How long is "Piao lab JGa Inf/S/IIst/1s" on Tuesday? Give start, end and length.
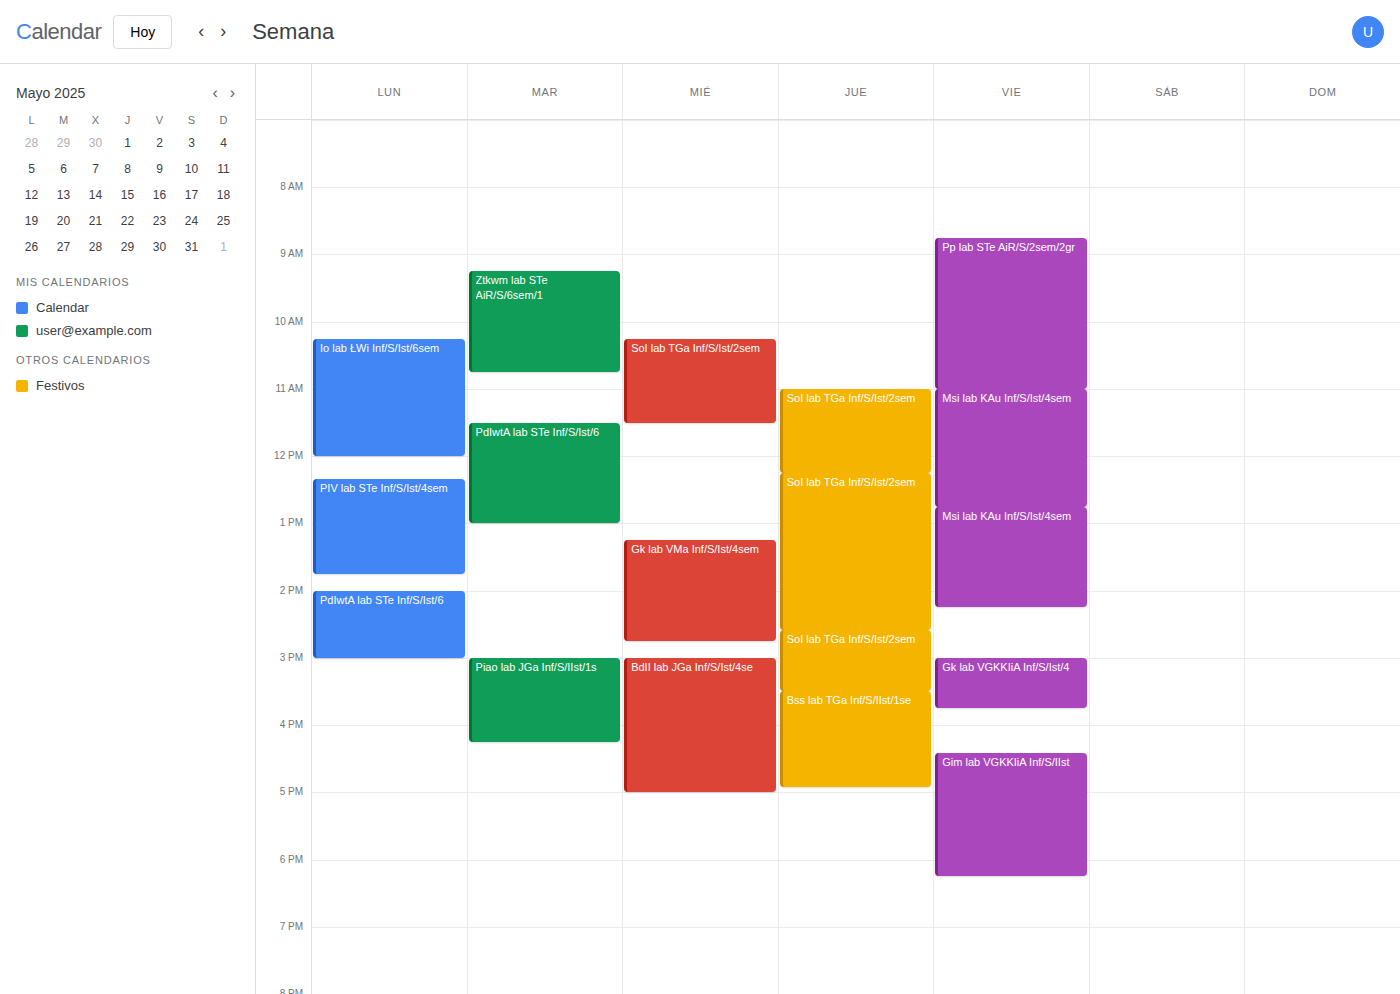
3:00 PM to 4:15 PM, 1 hour 15 minutes